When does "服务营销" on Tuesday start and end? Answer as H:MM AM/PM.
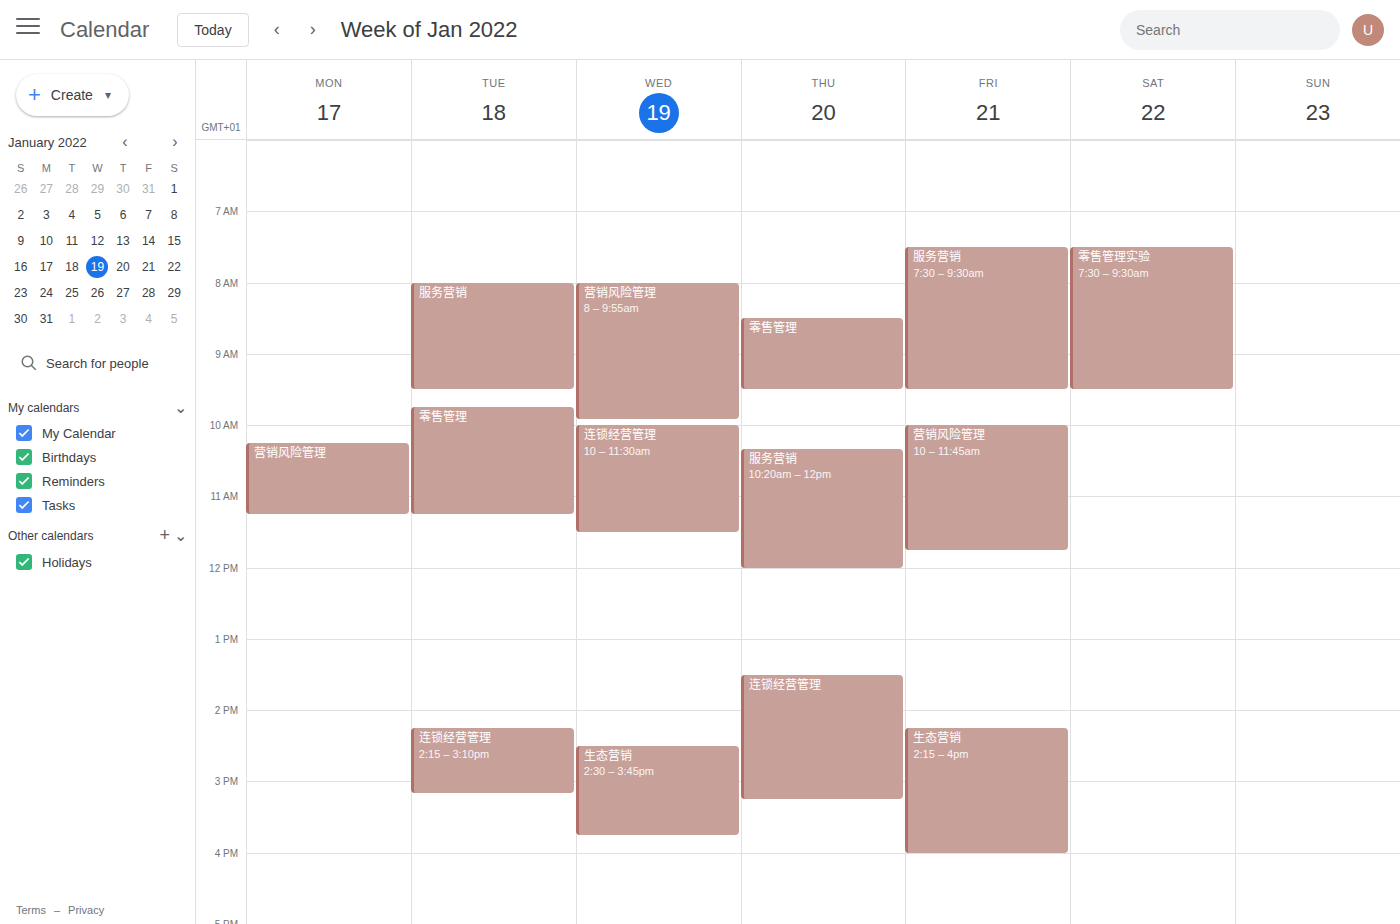
8:00 AM to 9:30 AM